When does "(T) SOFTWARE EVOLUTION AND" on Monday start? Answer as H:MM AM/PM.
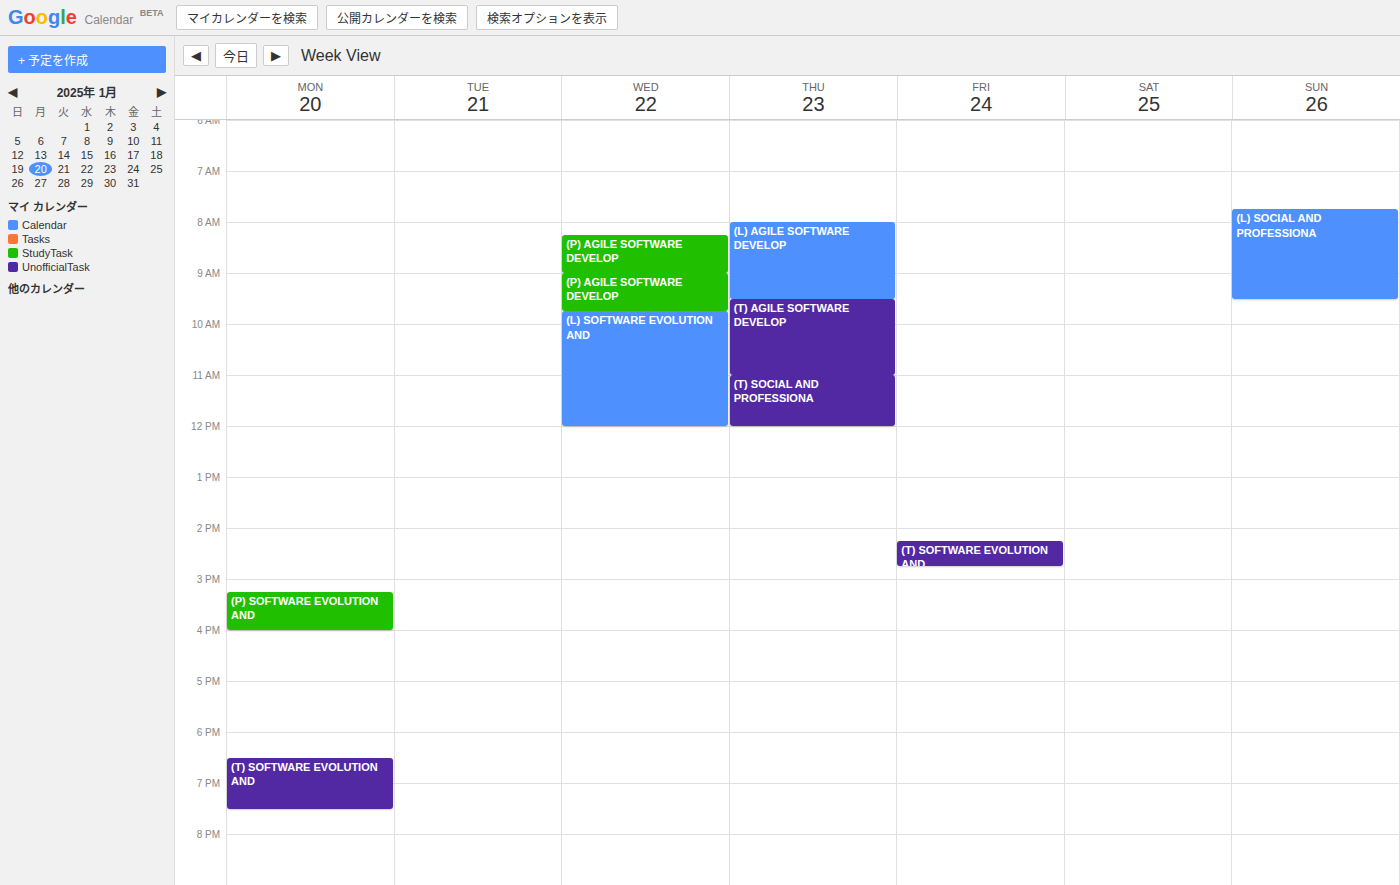
6:30 PM